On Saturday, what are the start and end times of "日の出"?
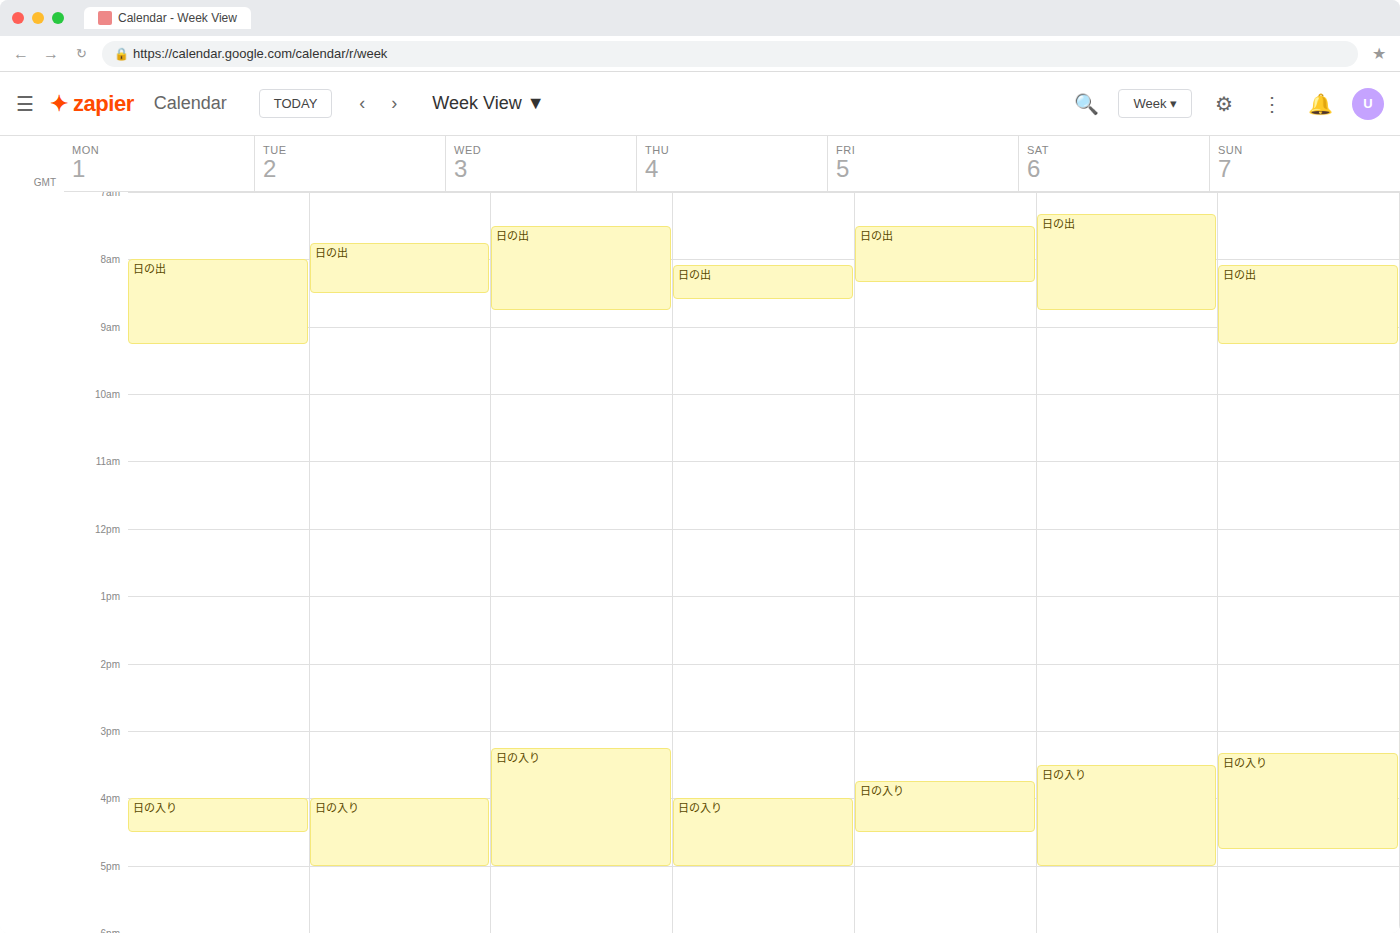
7:20 AM to 8:45 AM